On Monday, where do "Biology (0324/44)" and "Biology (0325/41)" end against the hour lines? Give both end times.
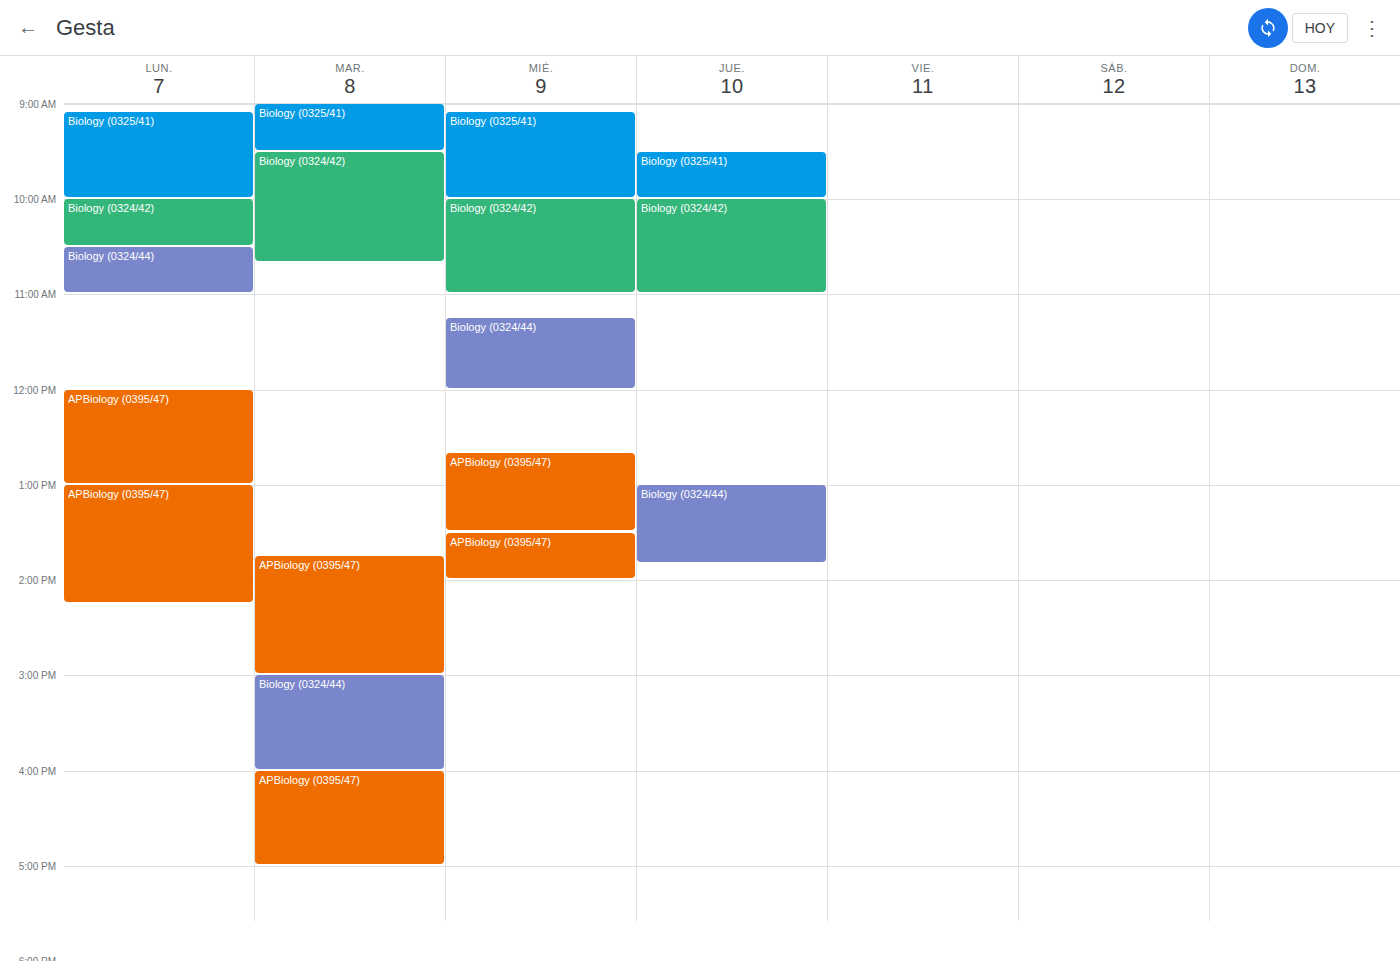
"Biology (0324/44)": 11:00 AM, exactly on the 11 AM line. "Biology (0325/41)": 10:00 AM, exactly on the 10 AM line.